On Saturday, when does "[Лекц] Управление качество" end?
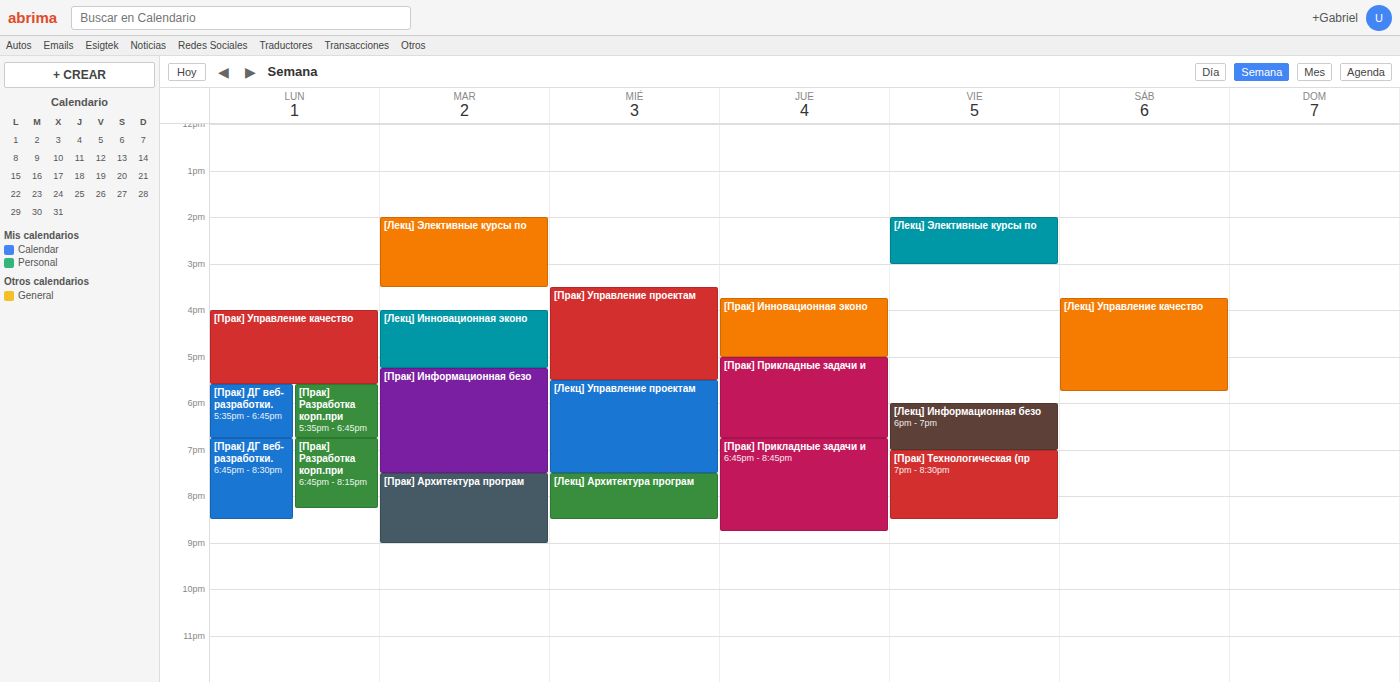
5:45 PM